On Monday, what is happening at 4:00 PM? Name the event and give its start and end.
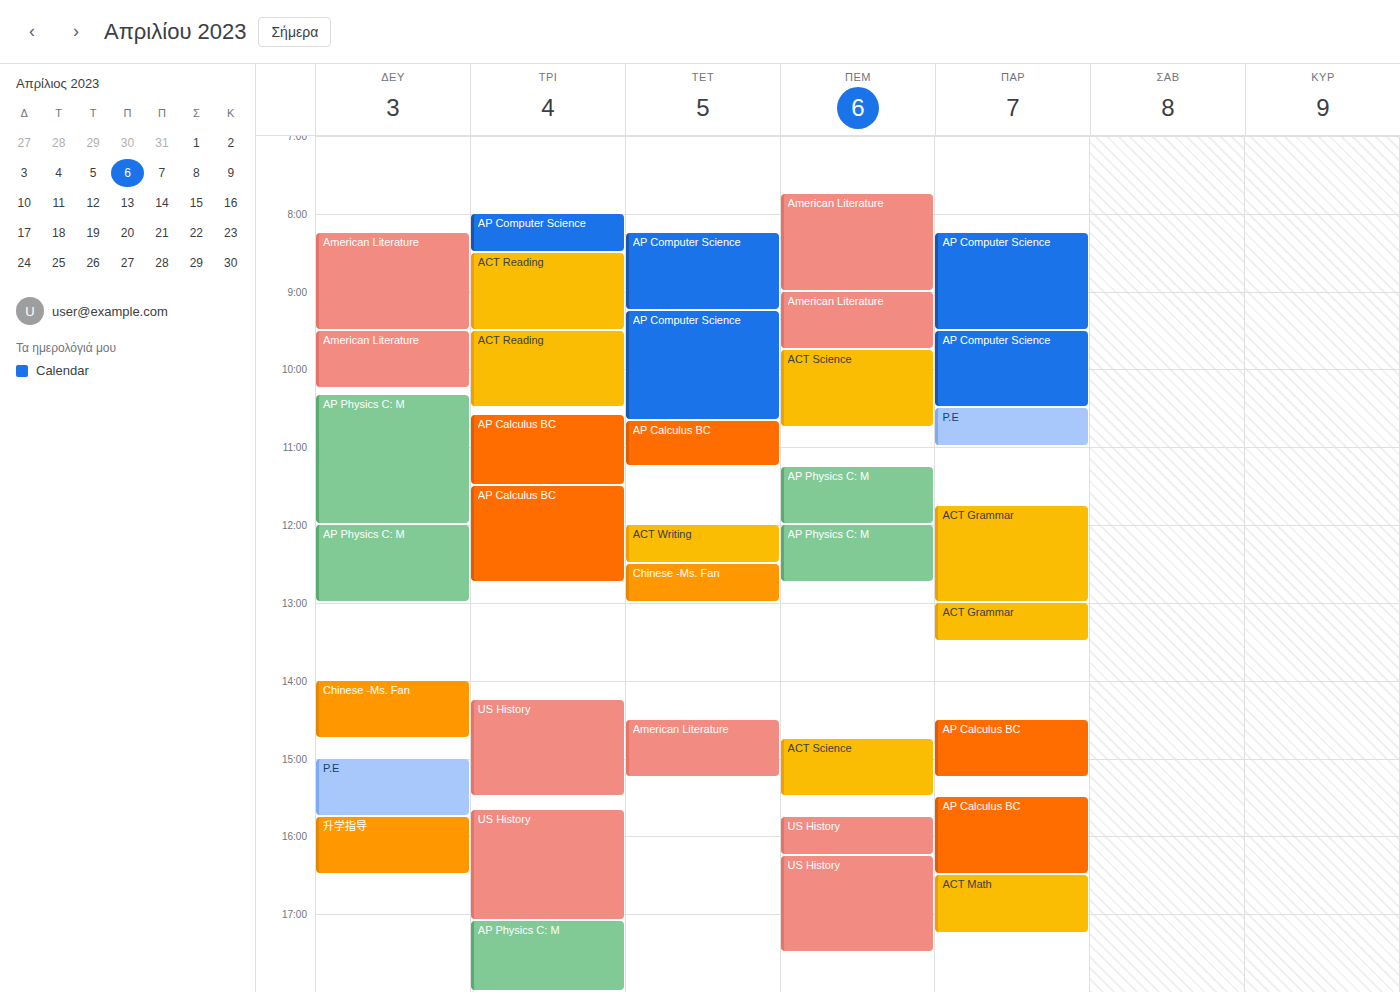
"升学指导", 3:45 PM to 4:30 PM